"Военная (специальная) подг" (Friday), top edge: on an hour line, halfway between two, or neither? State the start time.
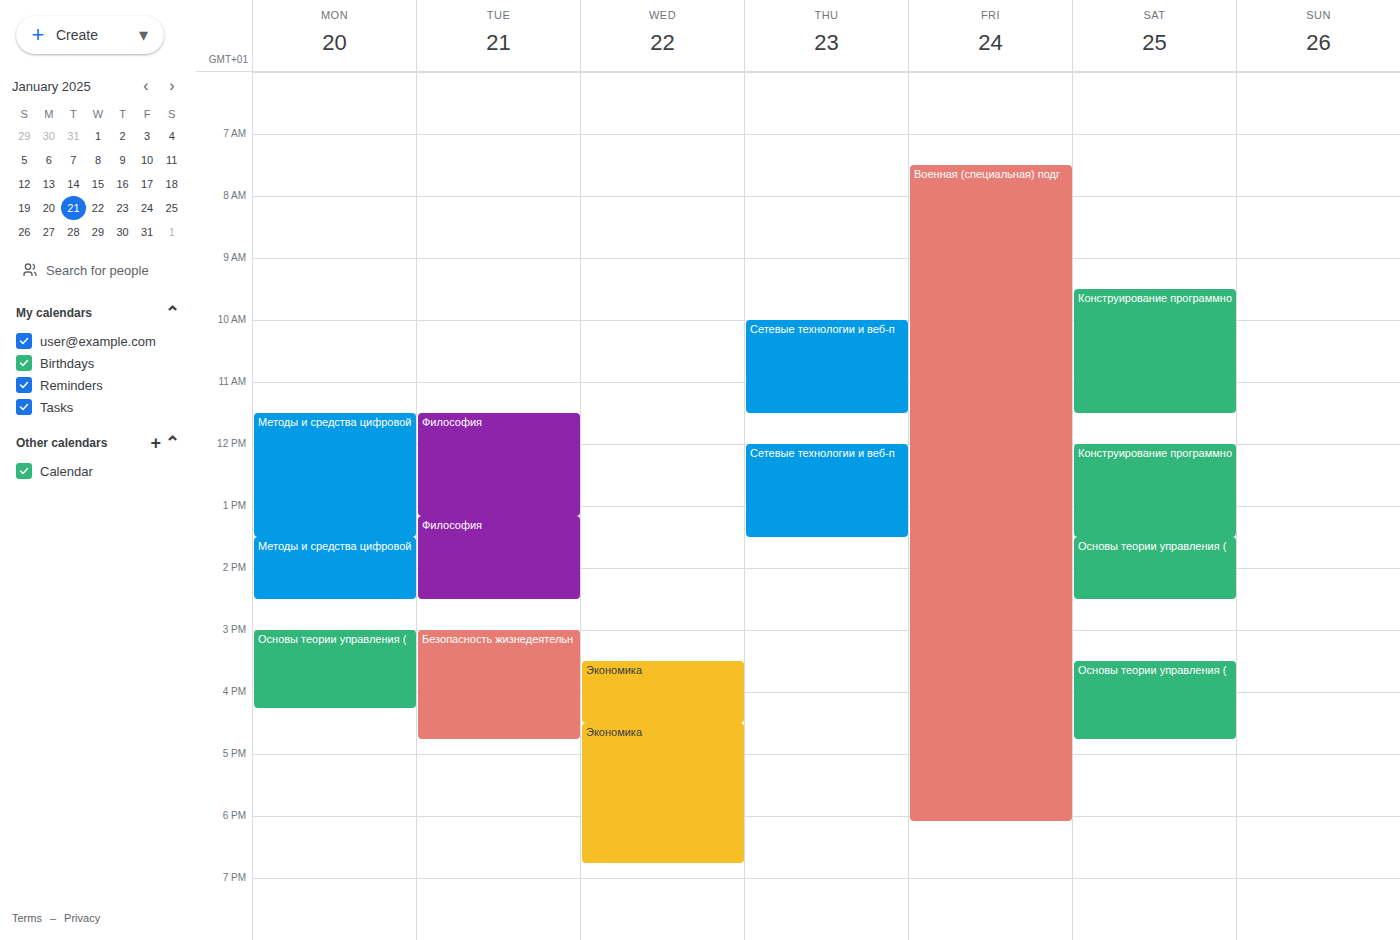
07:30 -- halfway between the 07:00 and 08:00 lines.